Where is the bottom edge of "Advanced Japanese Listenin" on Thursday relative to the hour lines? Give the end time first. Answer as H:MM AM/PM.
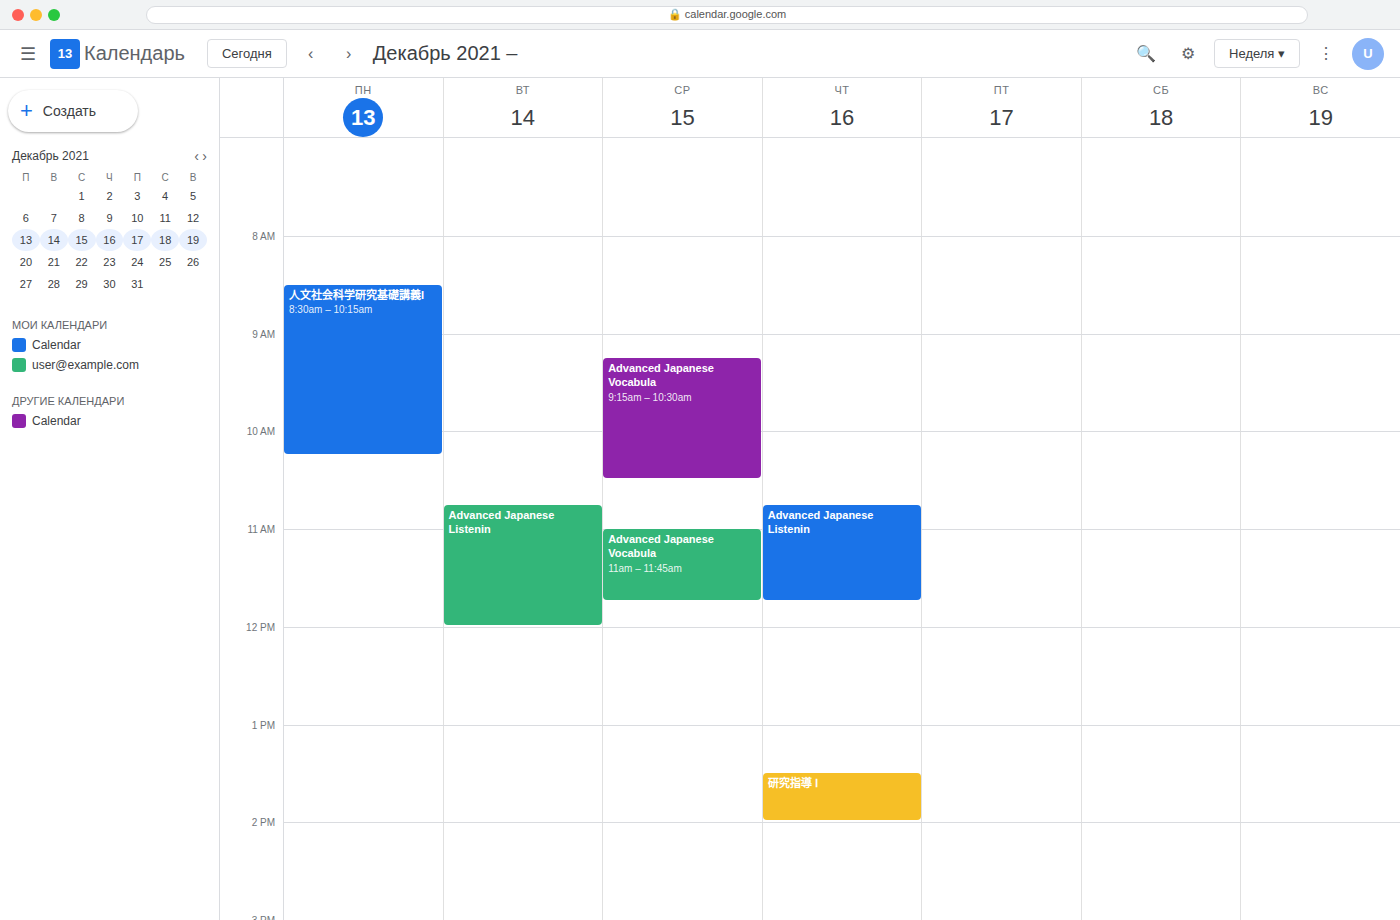
11:45 AM -- neither: three quarters of the way from the 11 AM line to the 12 PM line.